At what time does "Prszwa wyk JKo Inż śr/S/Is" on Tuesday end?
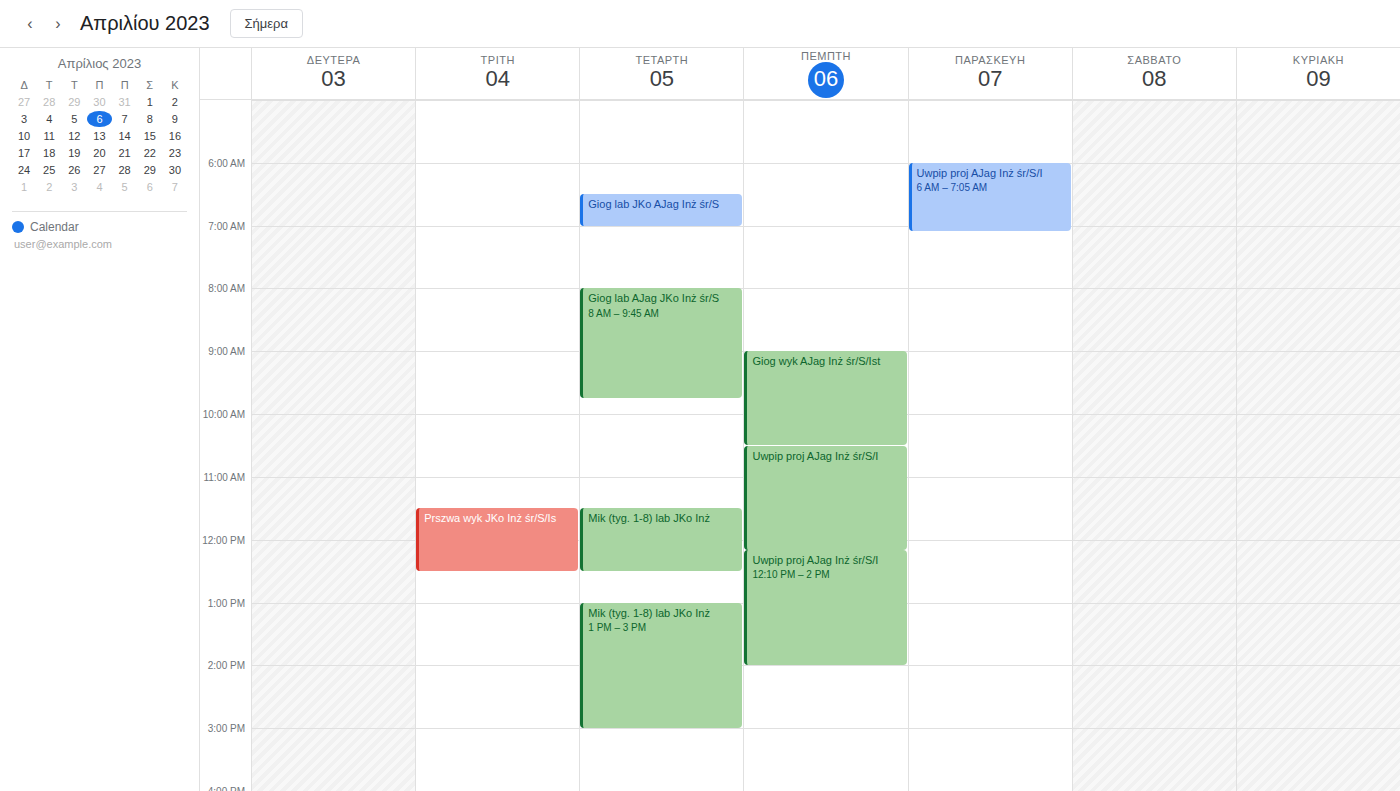
12:30 PM